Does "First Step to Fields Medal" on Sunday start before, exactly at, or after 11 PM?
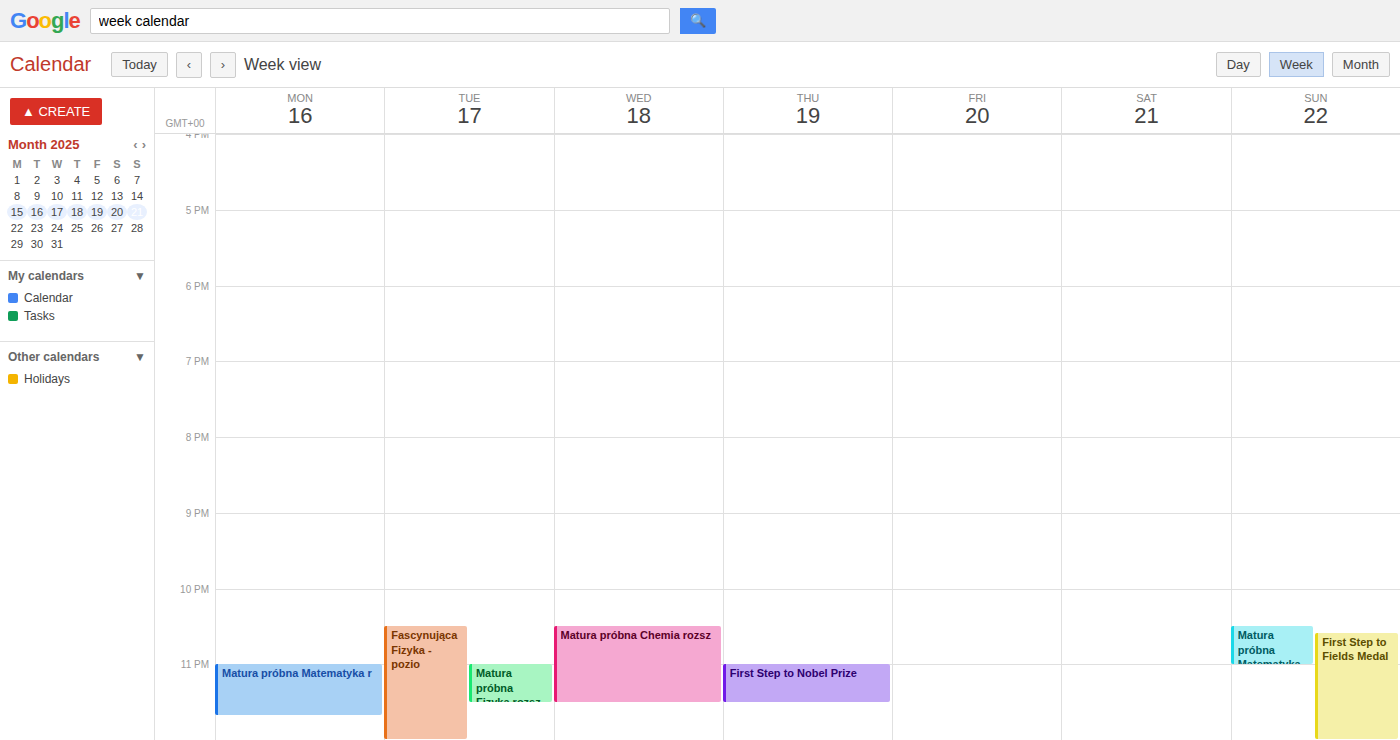
10:35 PM -- before 11 PM, 25 minutes above the 11 PM line.